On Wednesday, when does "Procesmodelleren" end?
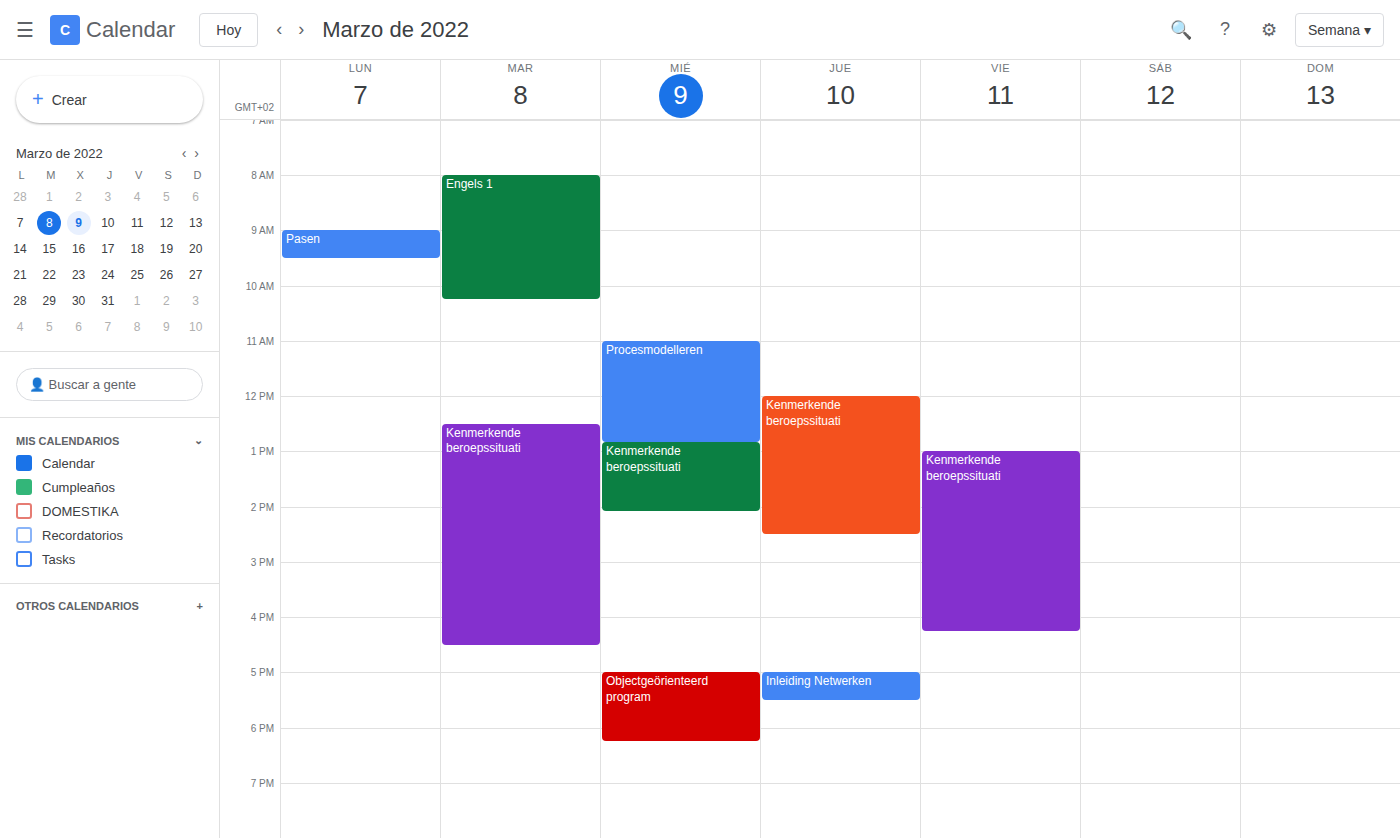
12:50 PM